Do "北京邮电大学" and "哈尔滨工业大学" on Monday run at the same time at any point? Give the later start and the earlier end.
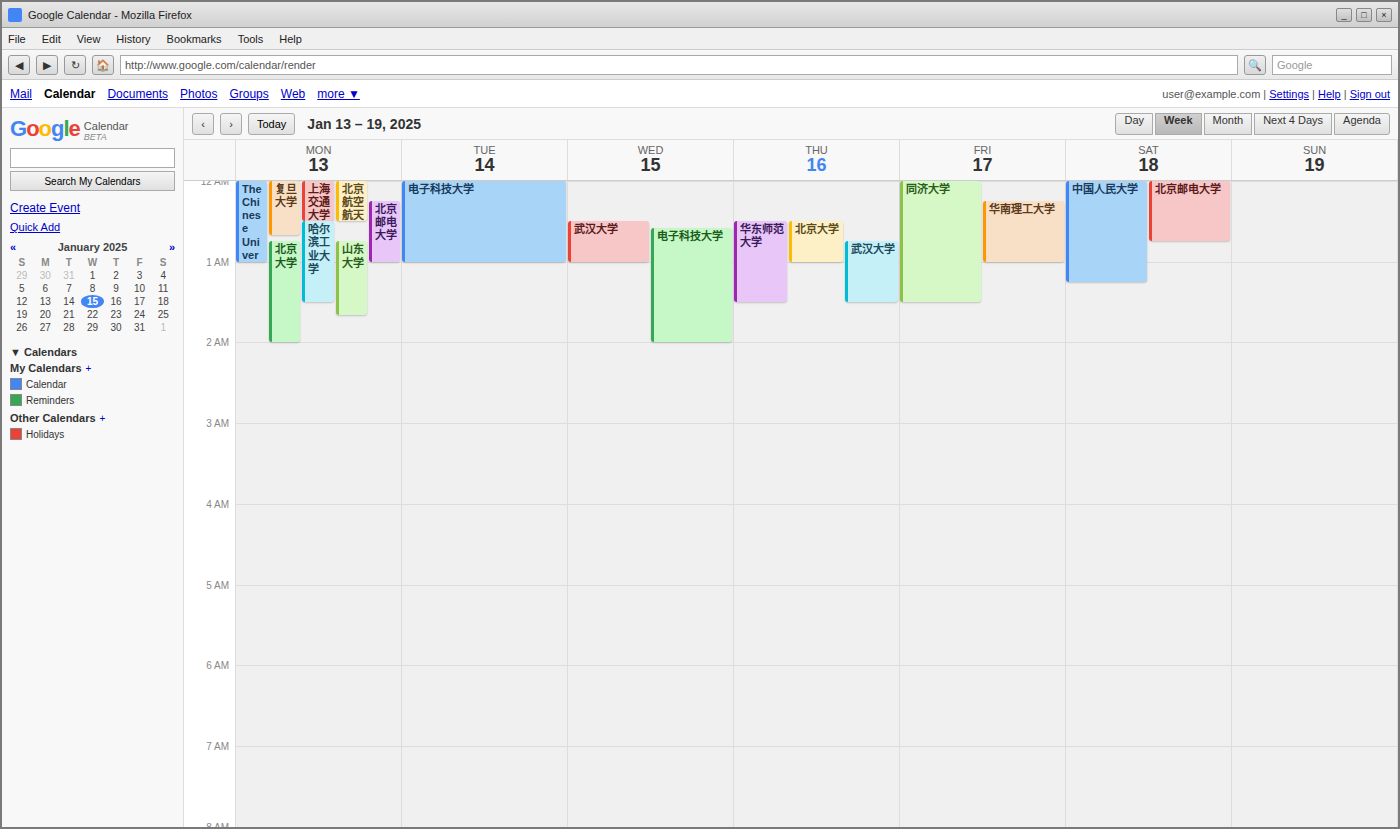
"哈尔滨工业大学" starts at 12:30 AM, before "北京邮电大学" ends at 1:00 AM -- they overlap.